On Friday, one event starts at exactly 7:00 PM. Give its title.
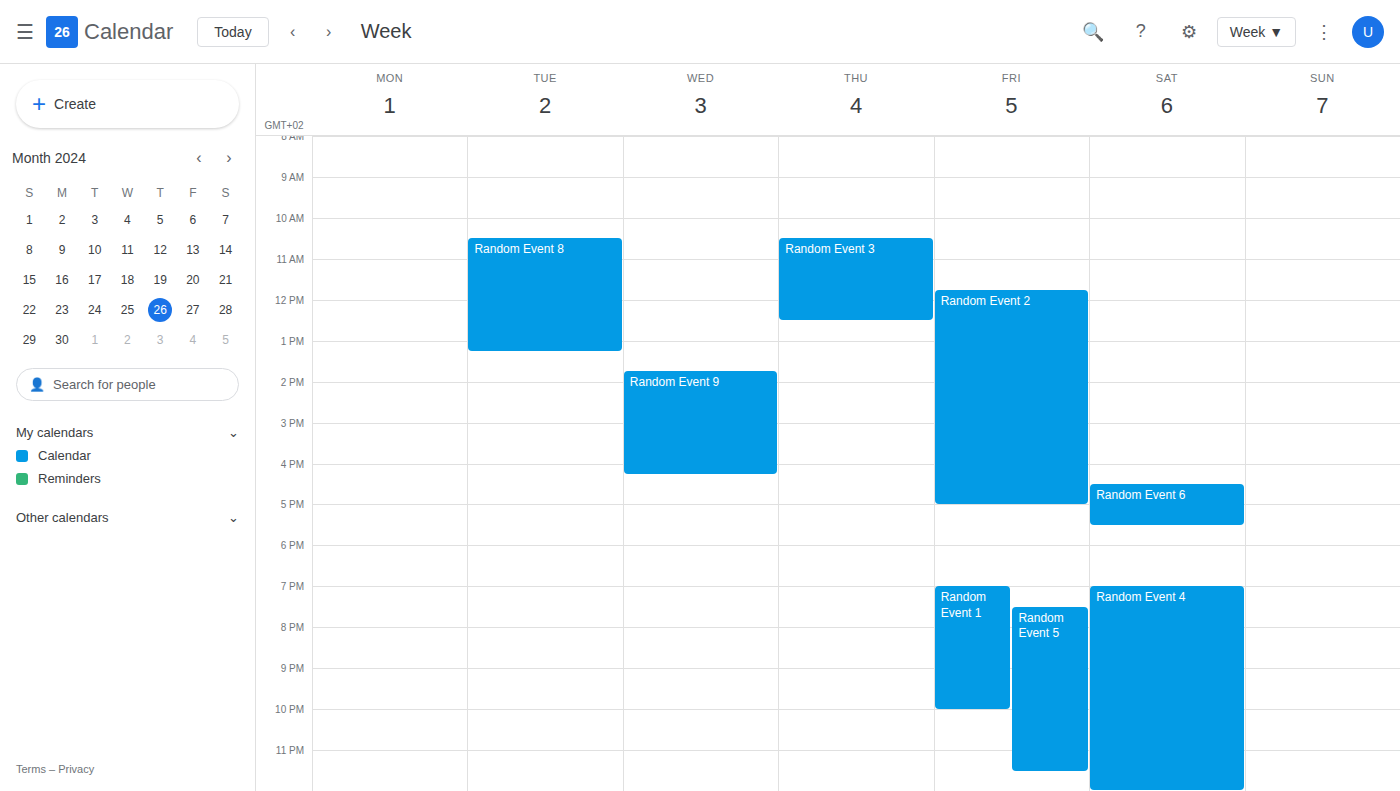
"Random Event 1"